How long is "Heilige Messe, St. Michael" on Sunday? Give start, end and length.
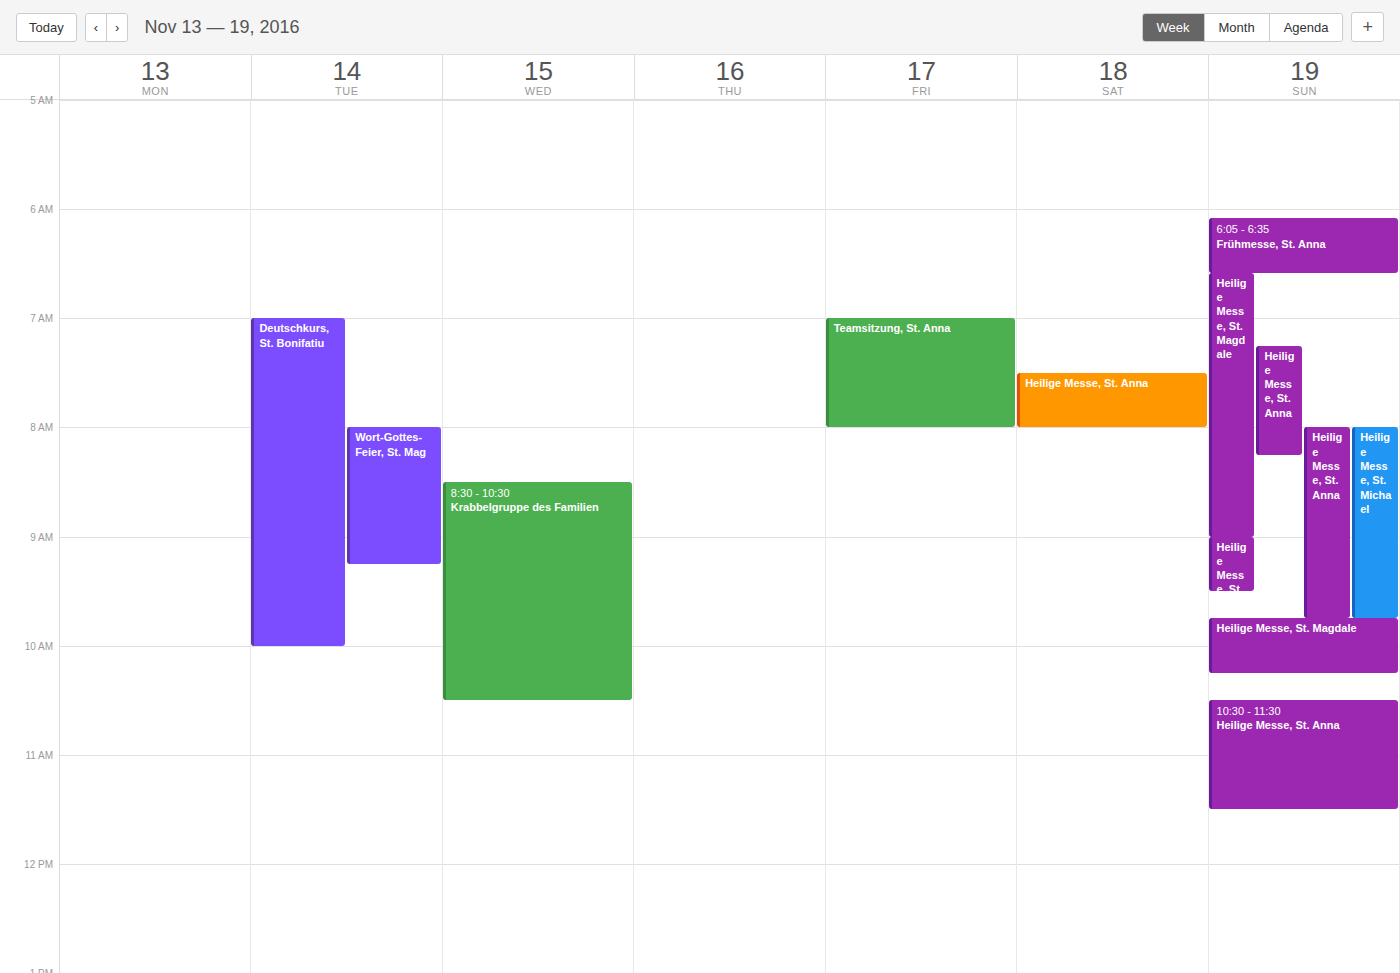
08:00 to 09:45, 1 hour 45 minutes